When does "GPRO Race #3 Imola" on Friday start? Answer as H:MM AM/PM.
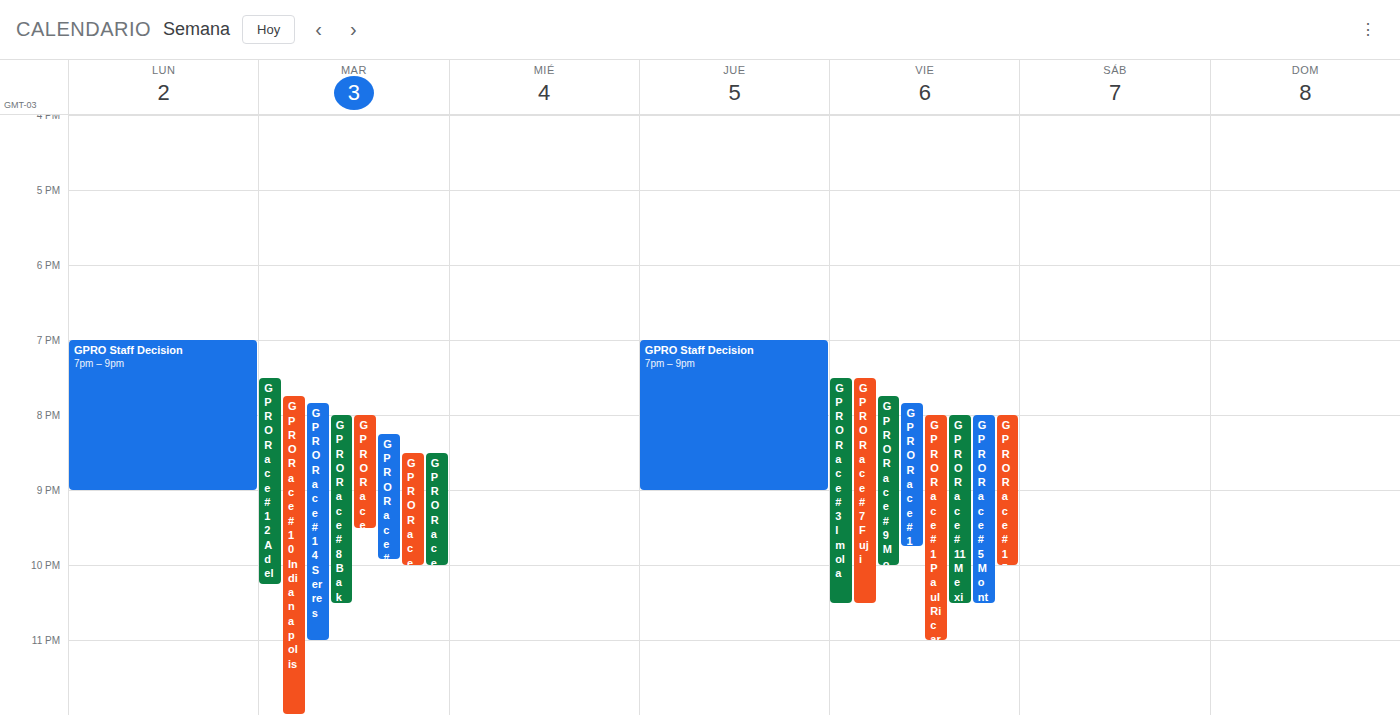
7:30 PM